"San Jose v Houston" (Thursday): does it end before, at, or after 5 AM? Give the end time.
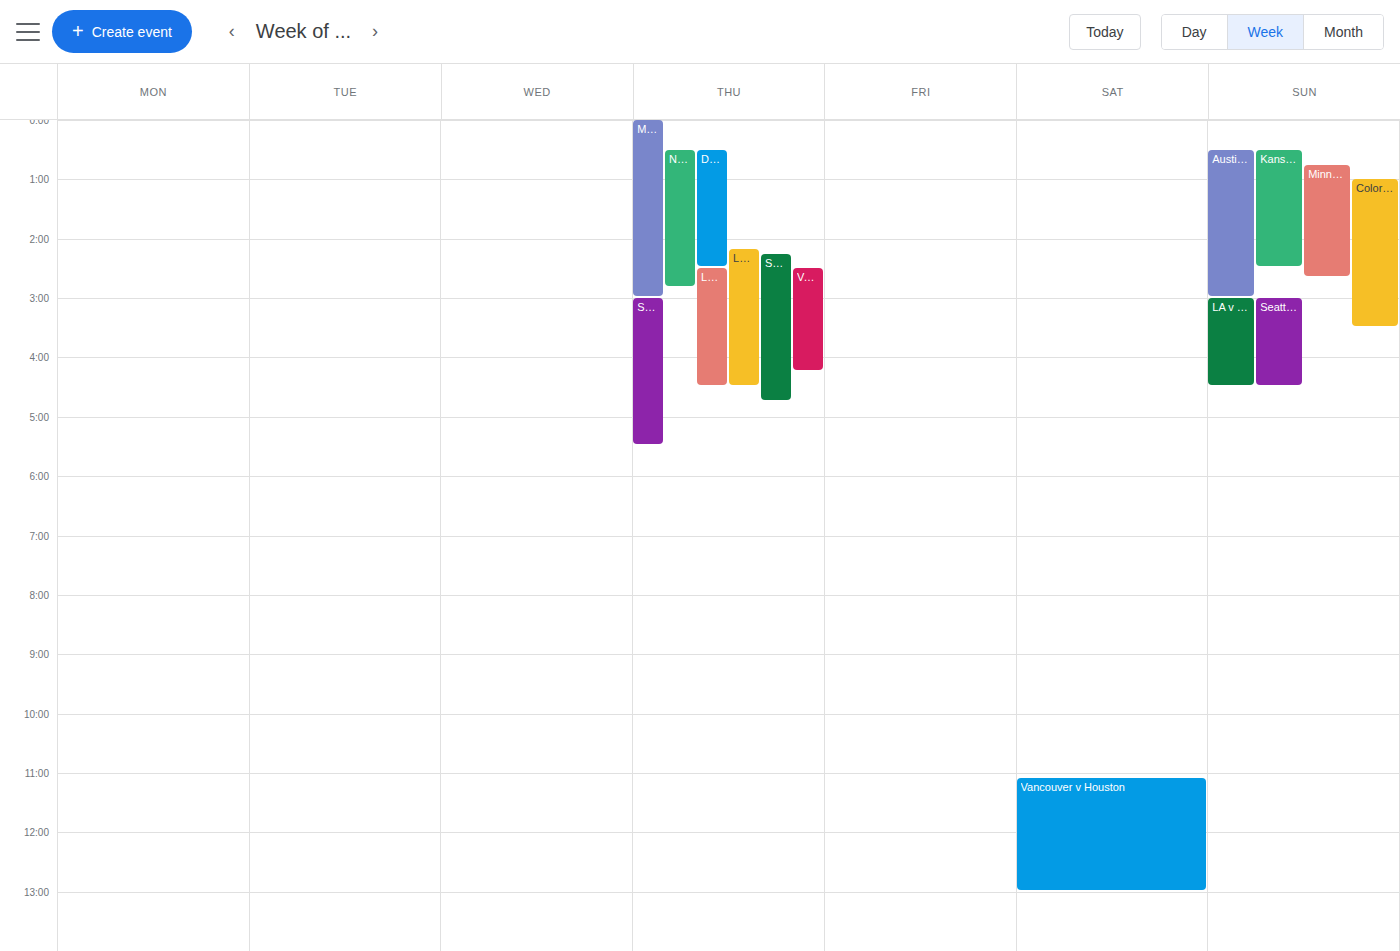
4:45 AM -- before 5 AM, 15 minutes above the 5 AM line.